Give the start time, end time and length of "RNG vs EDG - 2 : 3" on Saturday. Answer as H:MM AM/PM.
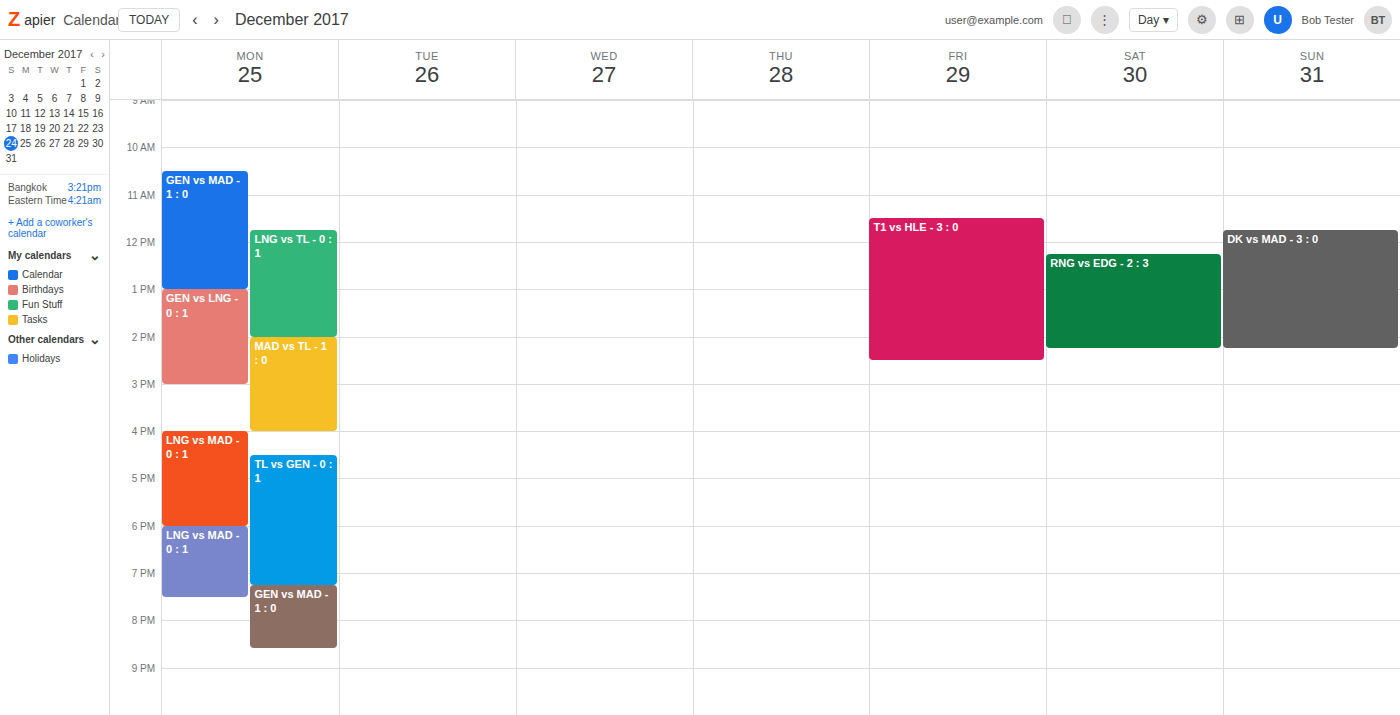
12:15 PM to 2:15 PM, 2 hours